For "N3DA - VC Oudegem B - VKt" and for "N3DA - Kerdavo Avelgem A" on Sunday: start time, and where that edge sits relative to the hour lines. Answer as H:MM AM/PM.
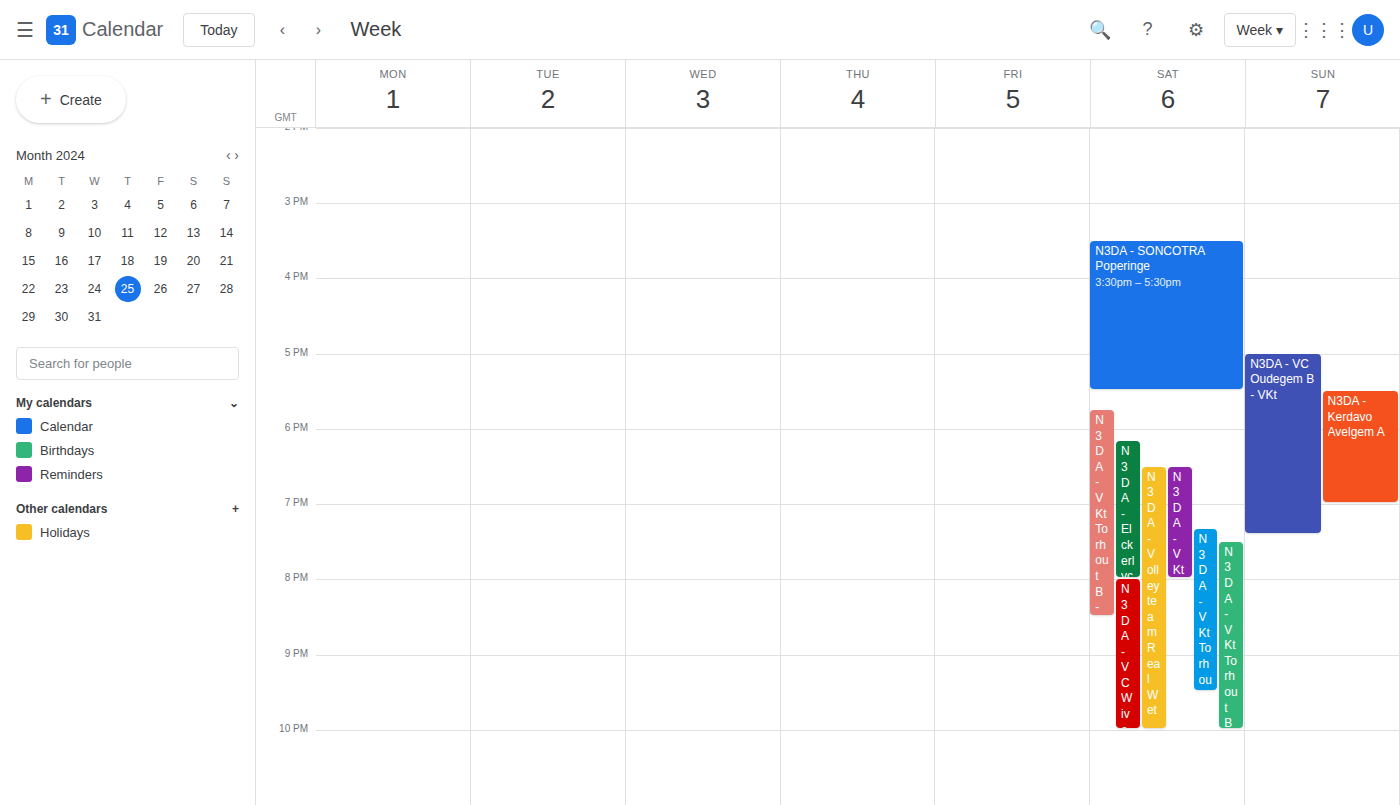
"N3DA - VC Oudegem B - VKt": 5:00 PM, exactly on the 5 PM line. "N3DA - Kerdavo Avelgem A": 5:30 PM, halfway between the 5 PM and 6 PM lines.